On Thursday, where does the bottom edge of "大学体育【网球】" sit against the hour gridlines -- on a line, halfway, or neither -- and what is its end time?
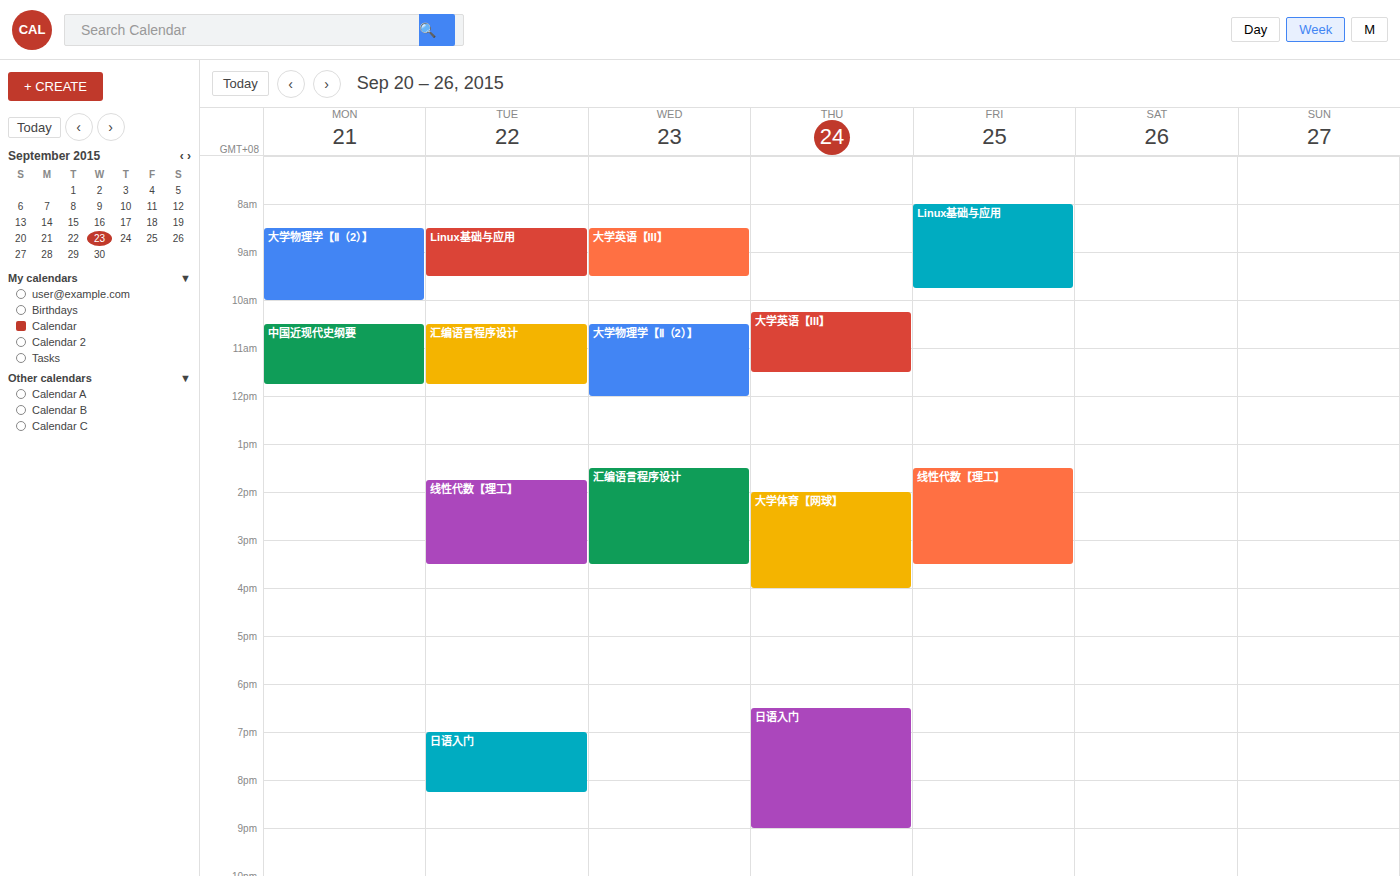
4:00 PM -- exactly on the 4 PM line.